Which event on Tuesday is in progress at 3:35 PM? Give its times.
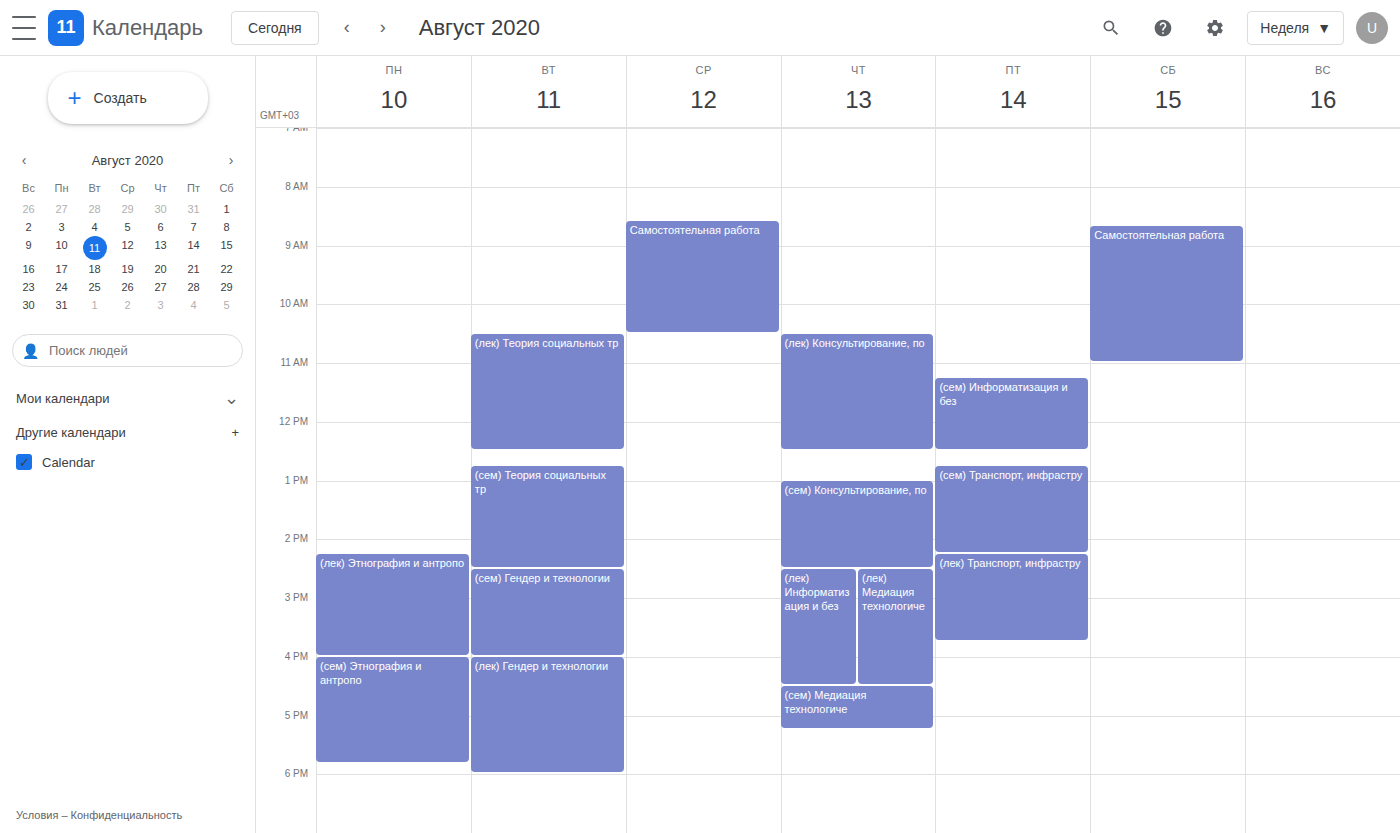
"(сем) Гендер и технологии", 2:30 PM to 4:00 PM